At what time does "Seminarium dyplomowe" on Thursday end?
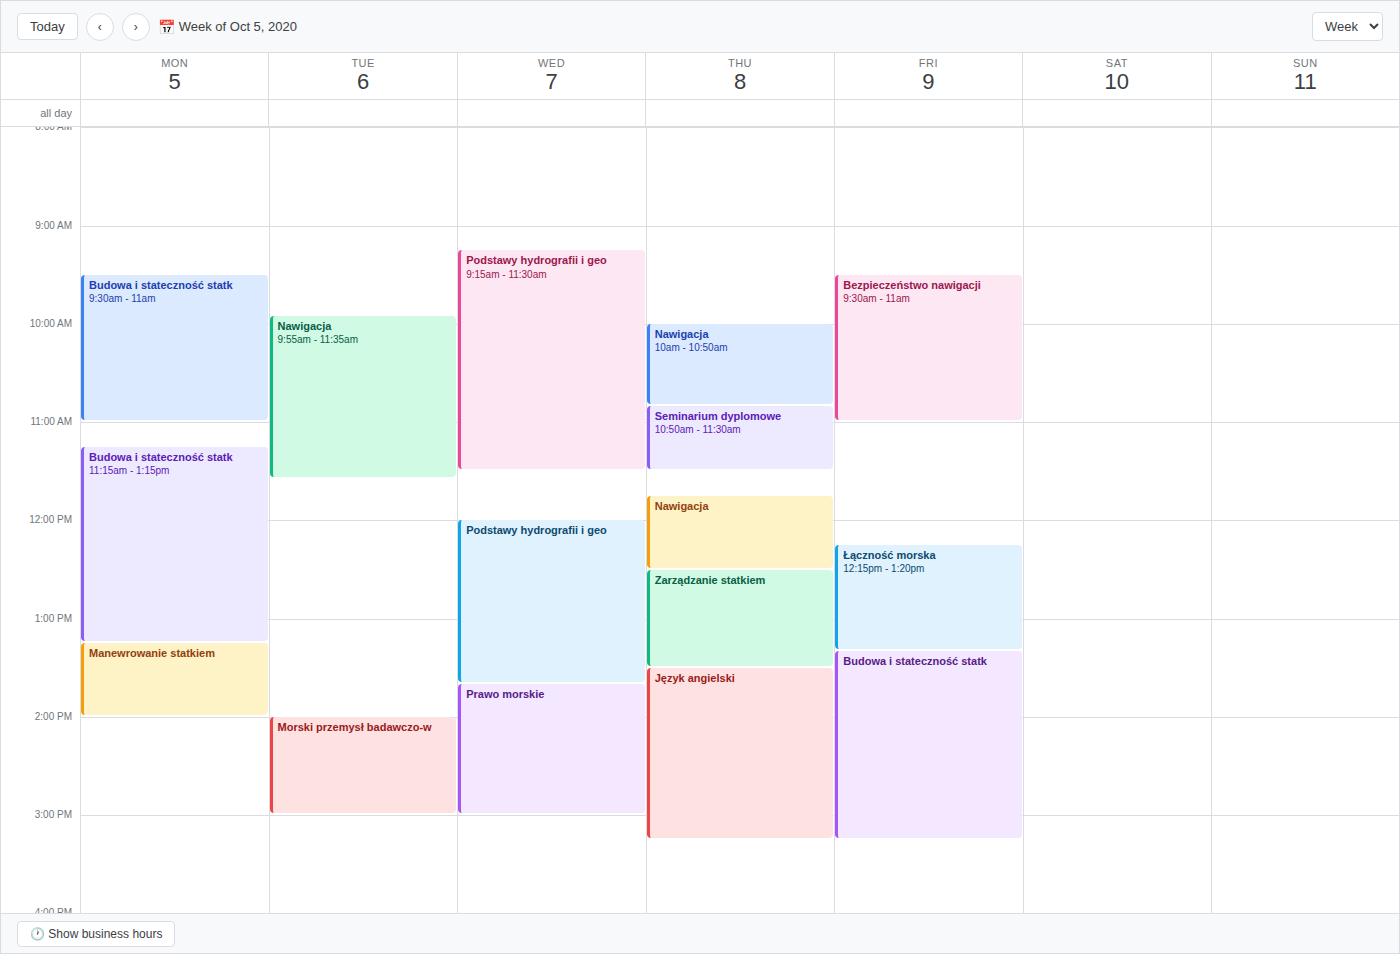
11:30 AM